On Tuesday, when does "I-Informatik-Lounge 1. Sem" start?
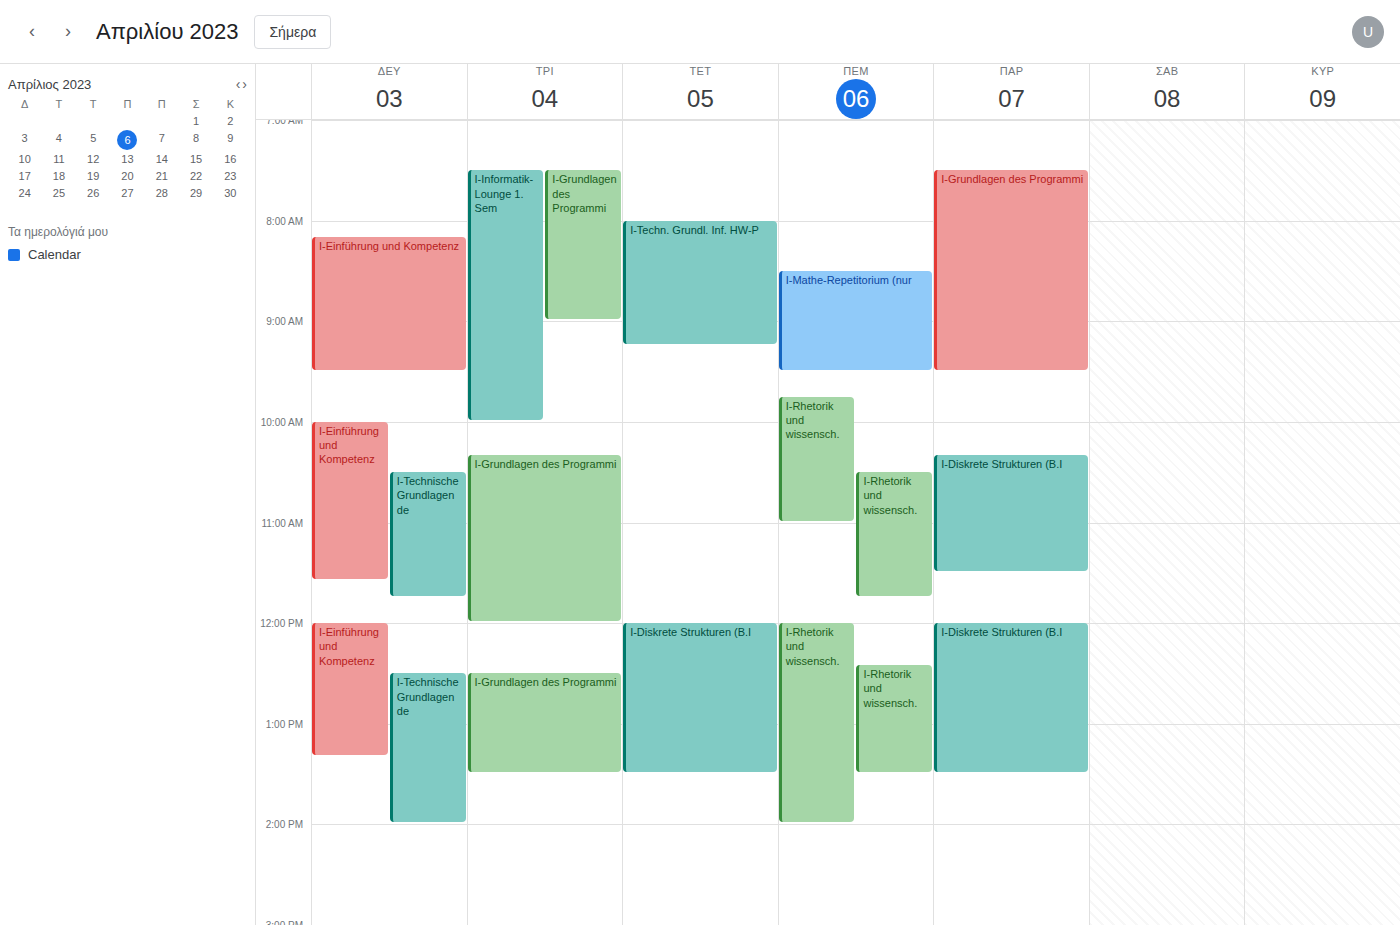
07:30